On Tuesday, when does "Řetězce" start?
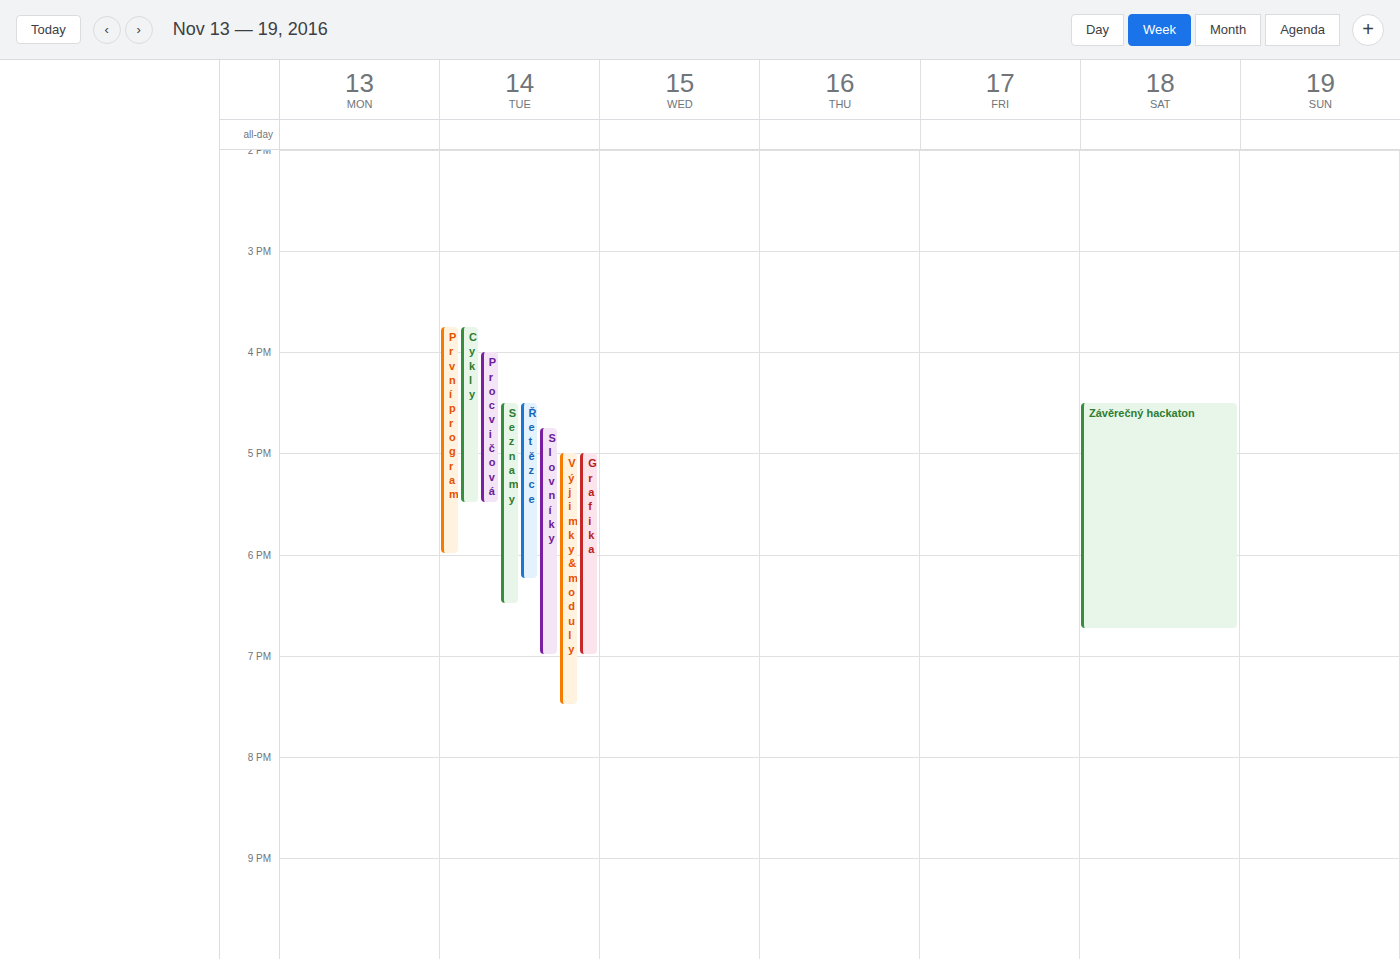
4:30 PM